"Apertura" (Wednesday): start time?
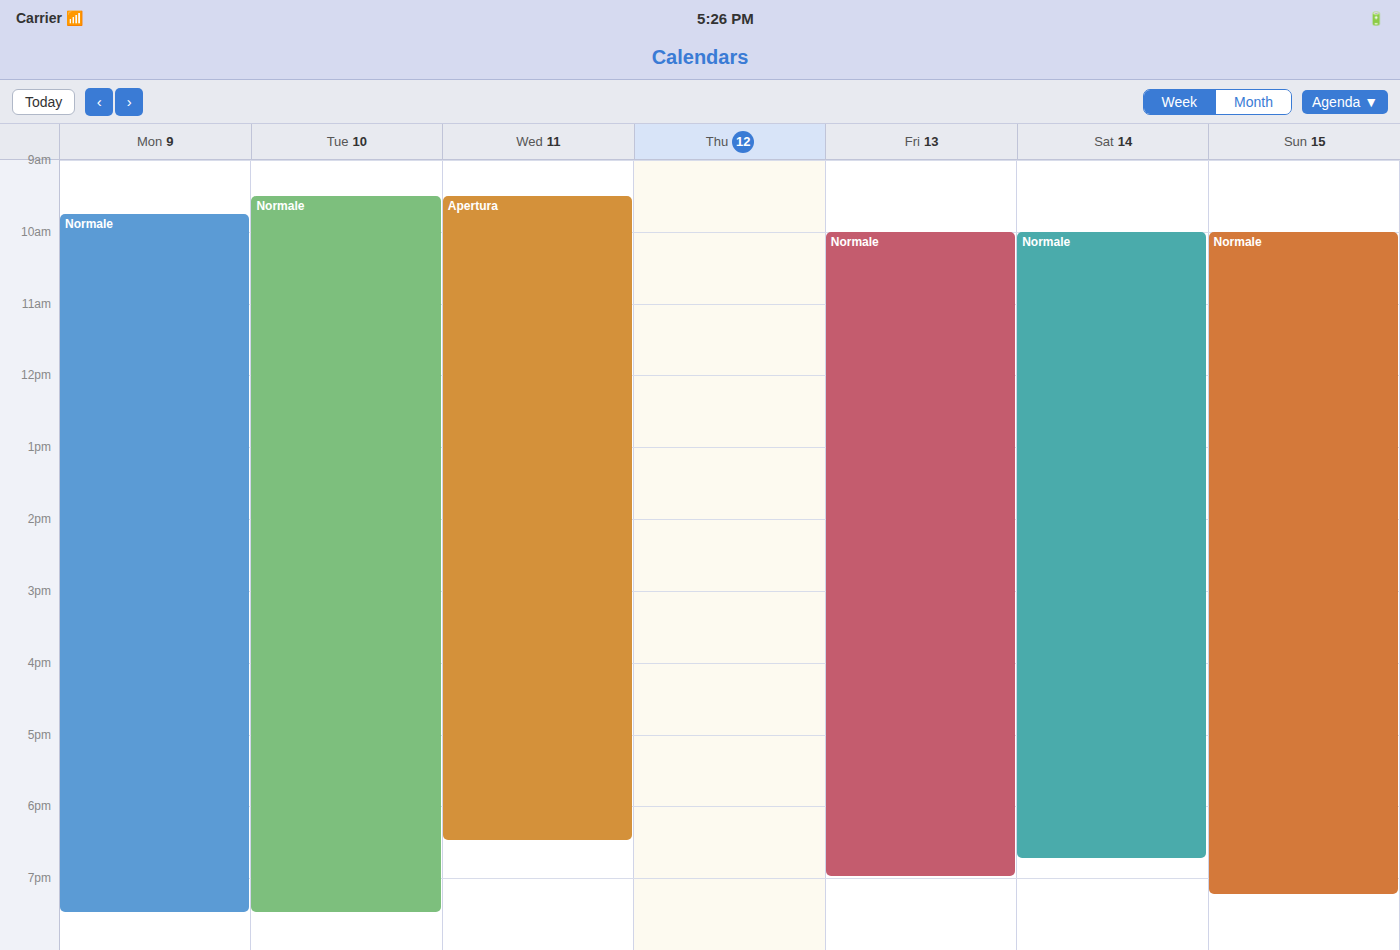
9:30 AM